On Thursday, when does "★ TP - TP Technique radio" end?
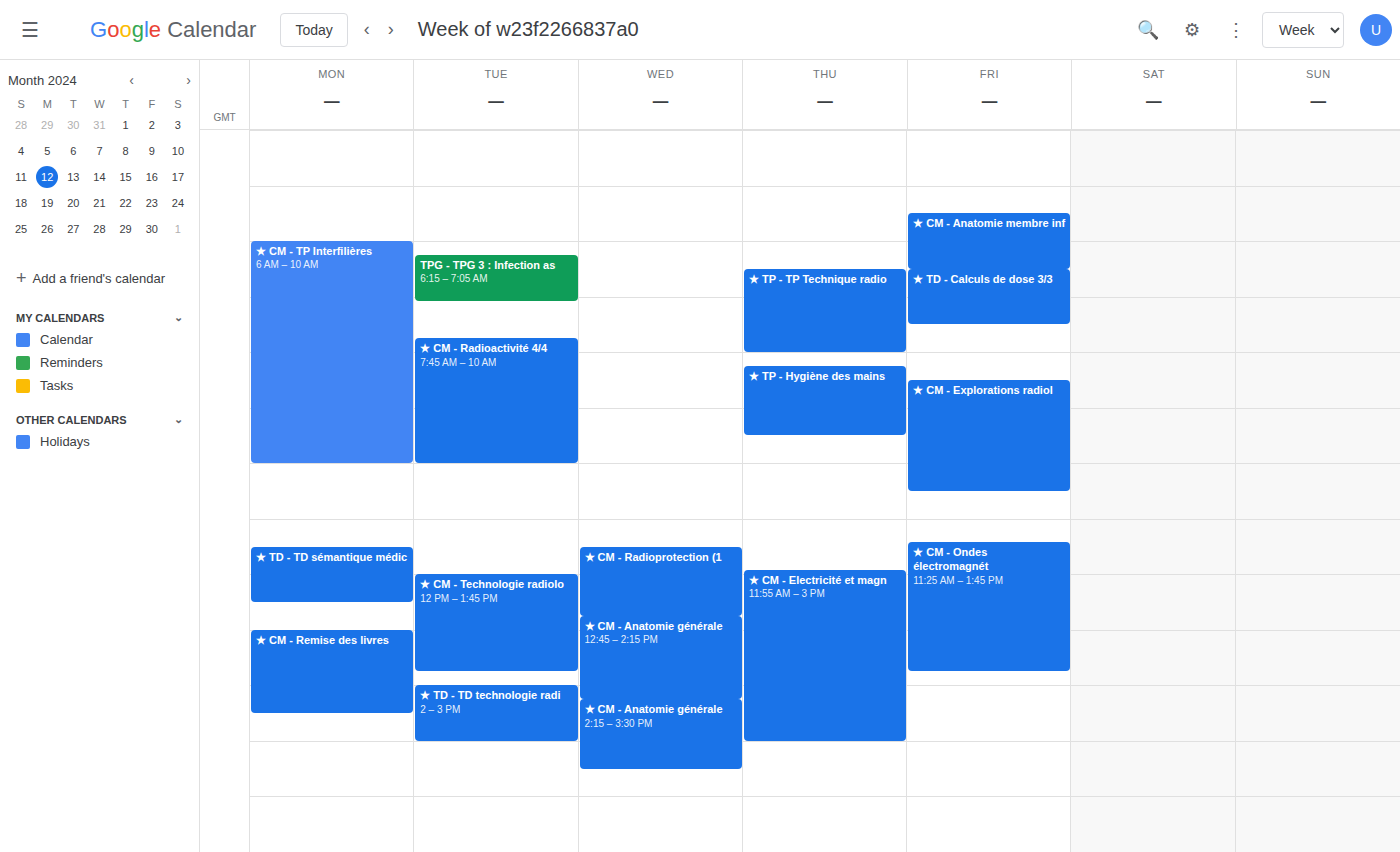
8:00 AM